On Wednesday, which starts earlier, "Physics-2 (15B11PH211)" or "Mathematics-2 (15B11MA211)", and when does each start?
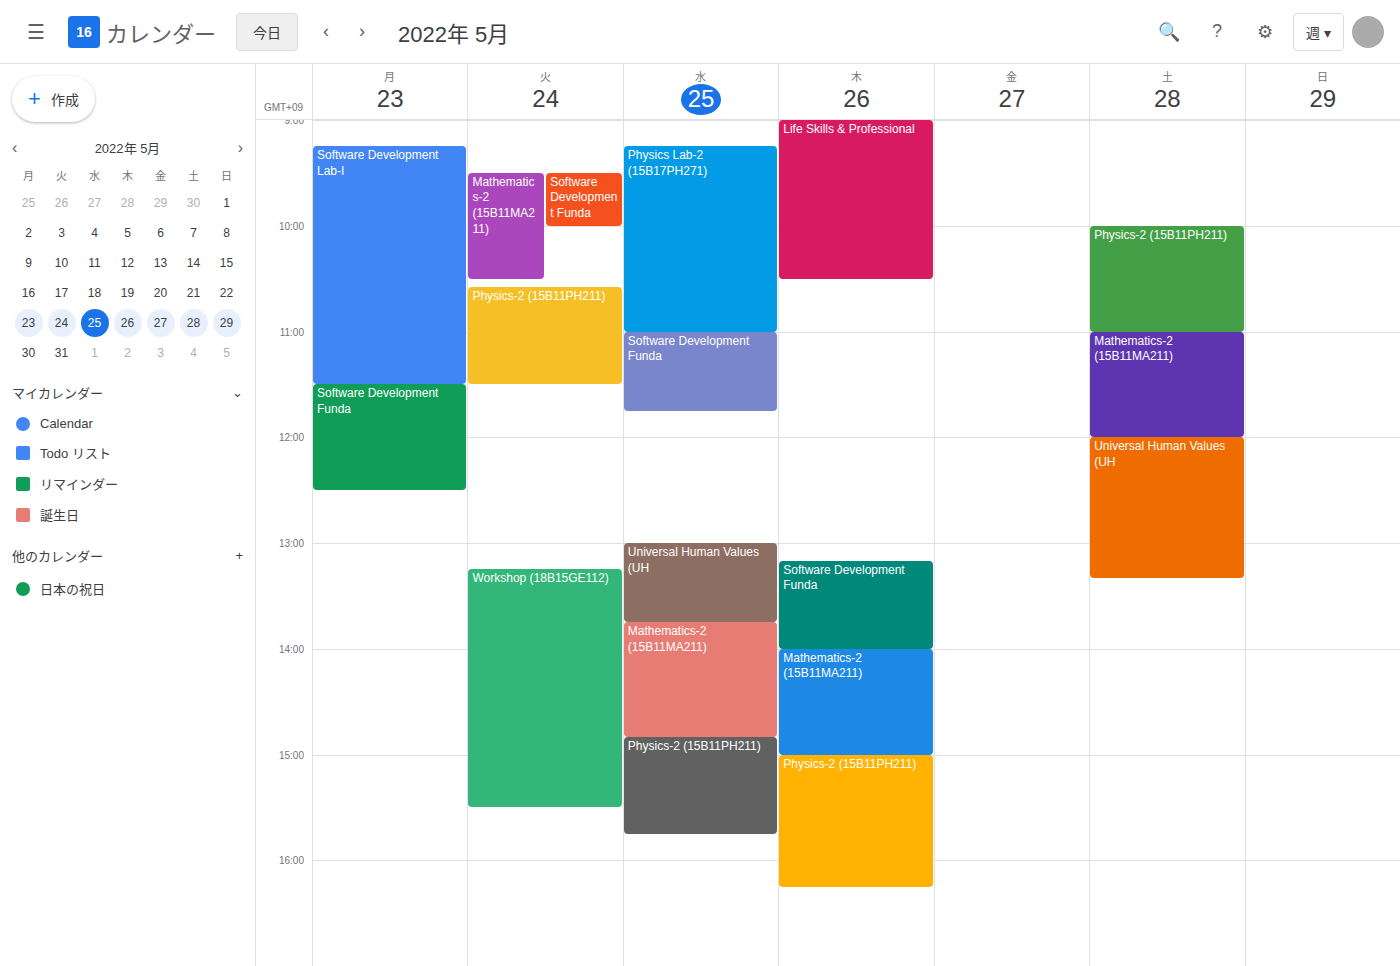
"Mathematics-2 (15B11MA211)" 1:45 PM; "Physics-2 (15B11PH211)" 2:50 PM.